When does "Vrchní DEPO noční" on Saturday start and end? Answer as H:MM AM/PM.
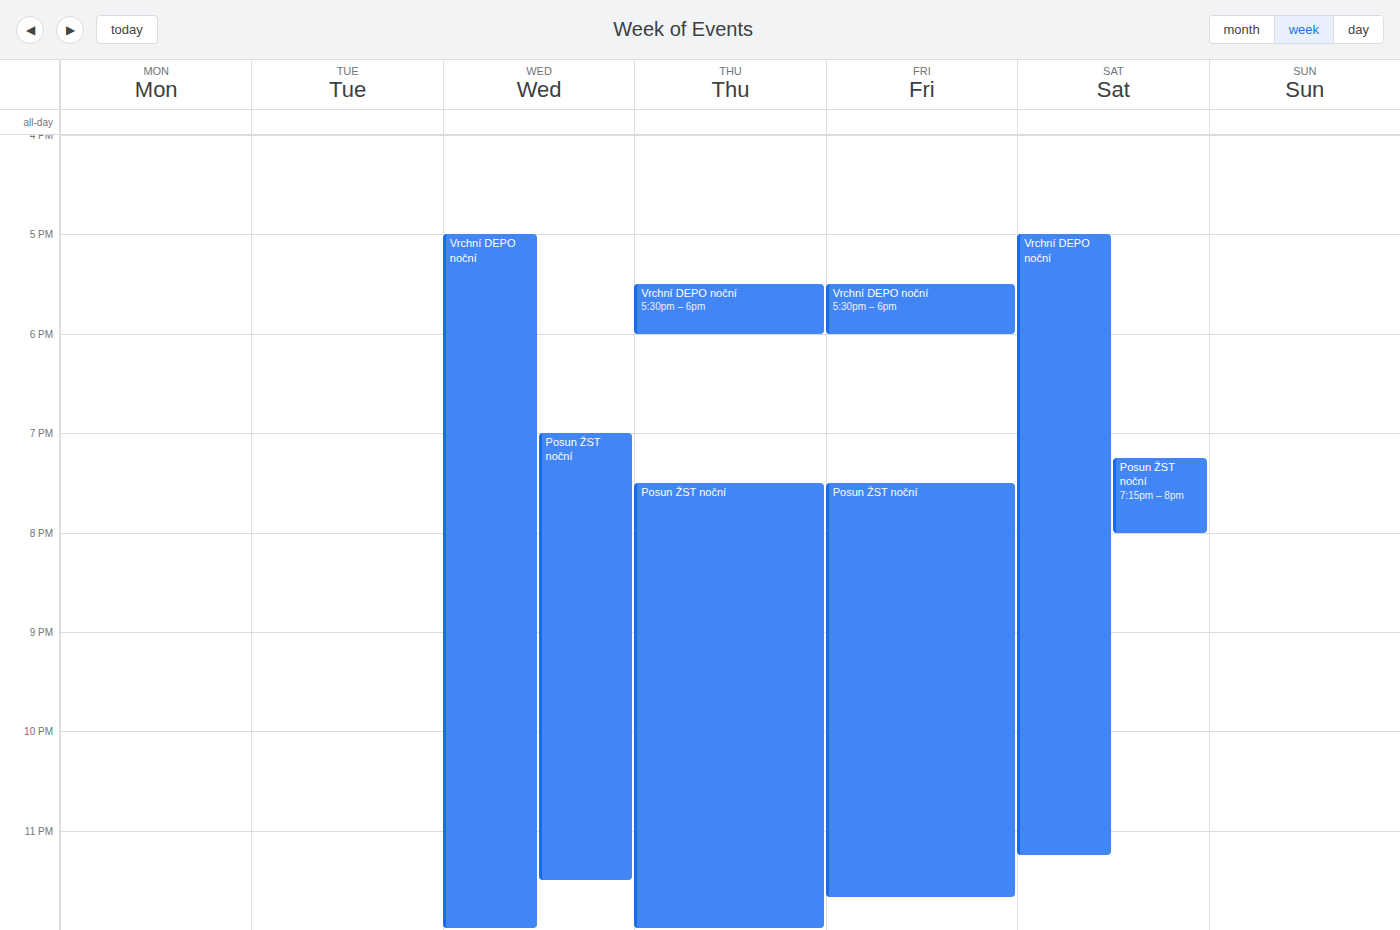
5:00 PM to 11:15 PM